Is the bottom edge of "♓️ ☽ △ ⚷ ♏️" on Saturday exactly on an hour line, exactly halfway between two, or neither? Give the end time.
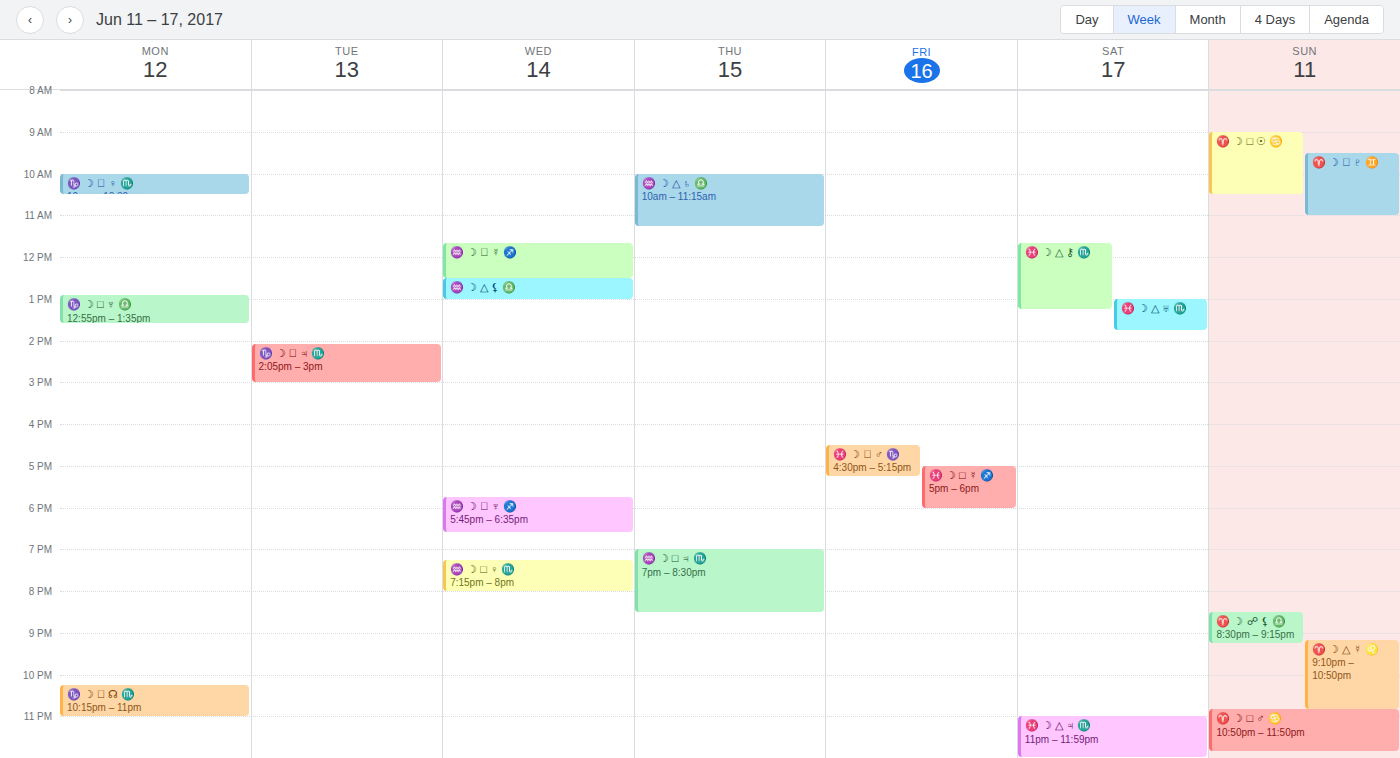
1:15 PM -- neither: a quarter of the way from the 1 PM line to the 2 PM line.